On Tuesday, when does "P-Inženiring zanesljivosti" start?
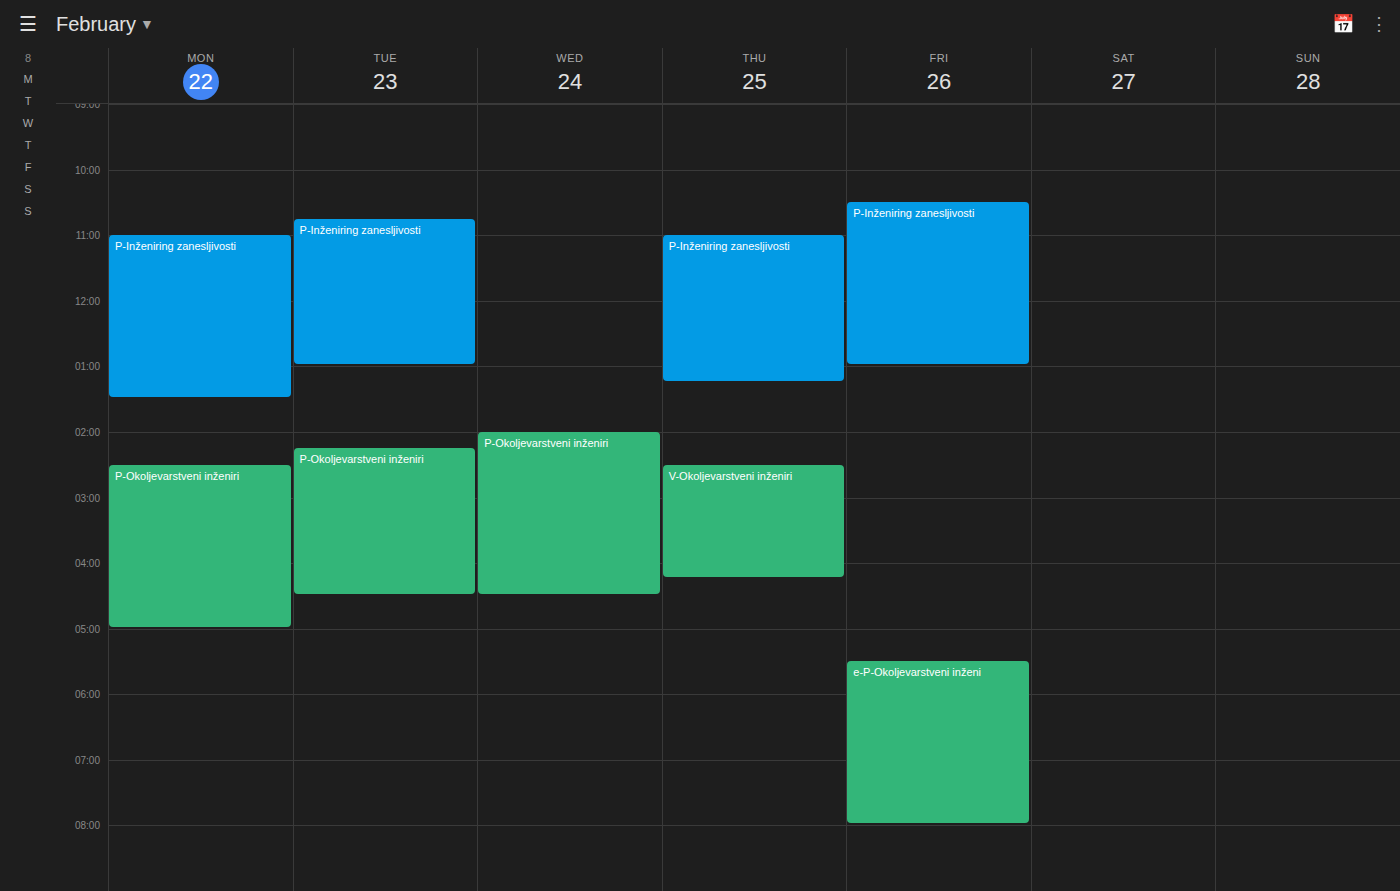
10:45 AM